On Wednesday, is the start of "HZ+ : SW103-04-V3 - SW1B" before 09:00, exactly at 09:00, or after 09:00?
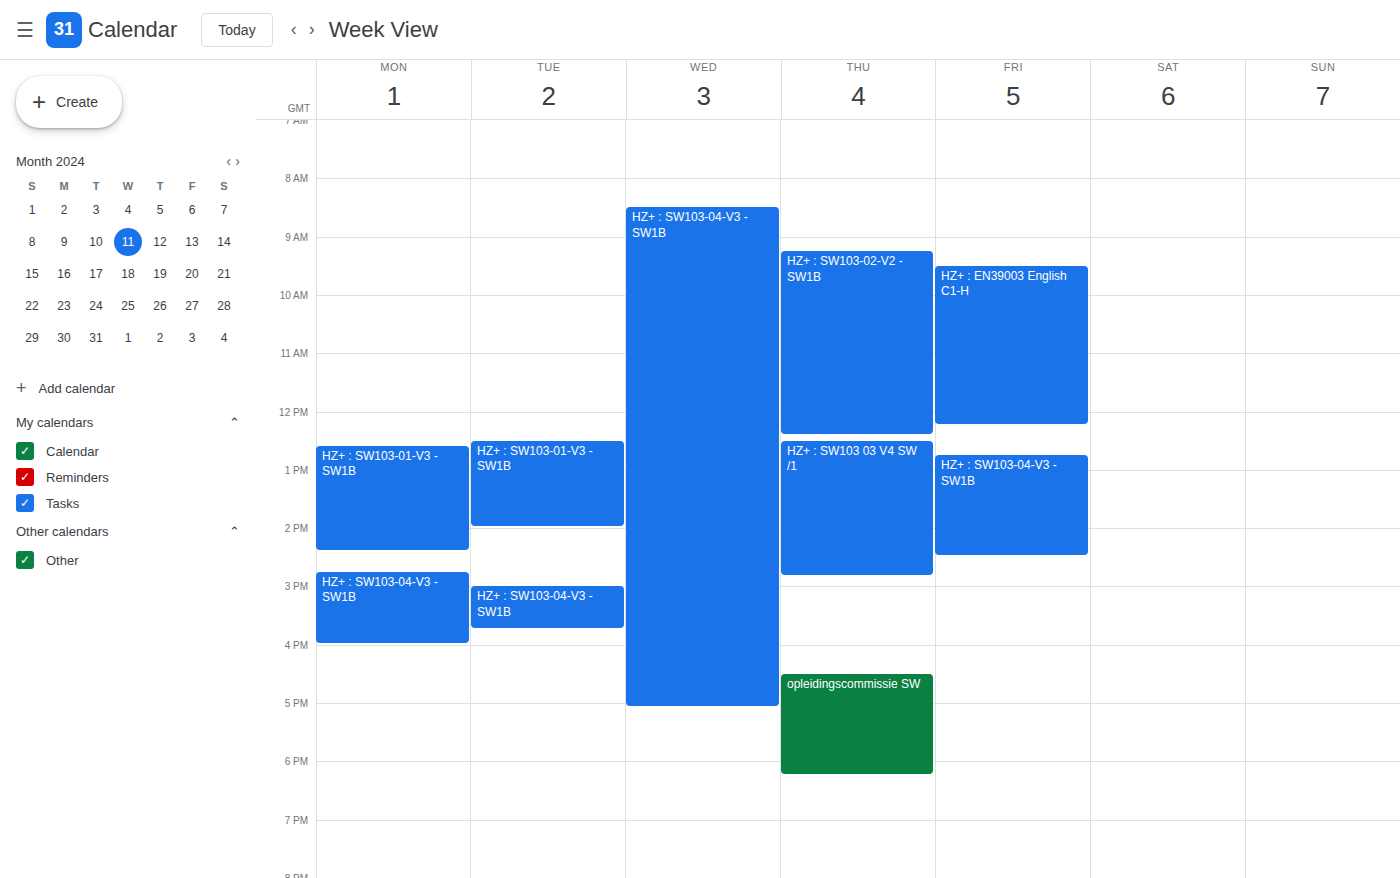
08:30 -- before 09:00, 30 minutes above the 09:00 line.